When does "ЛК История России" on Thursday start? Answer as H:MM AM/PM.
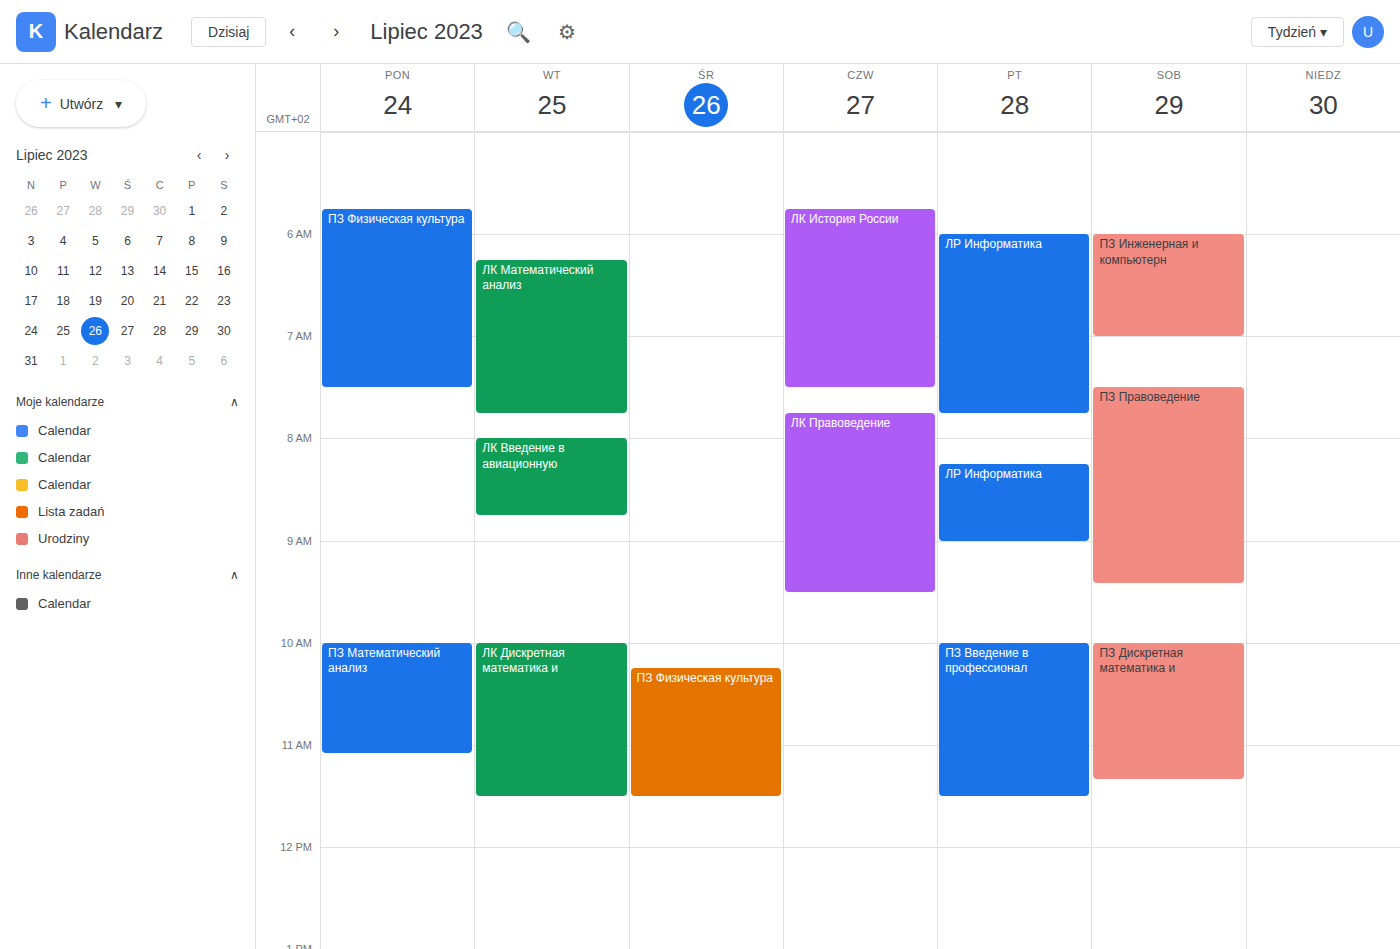
5:45 AM